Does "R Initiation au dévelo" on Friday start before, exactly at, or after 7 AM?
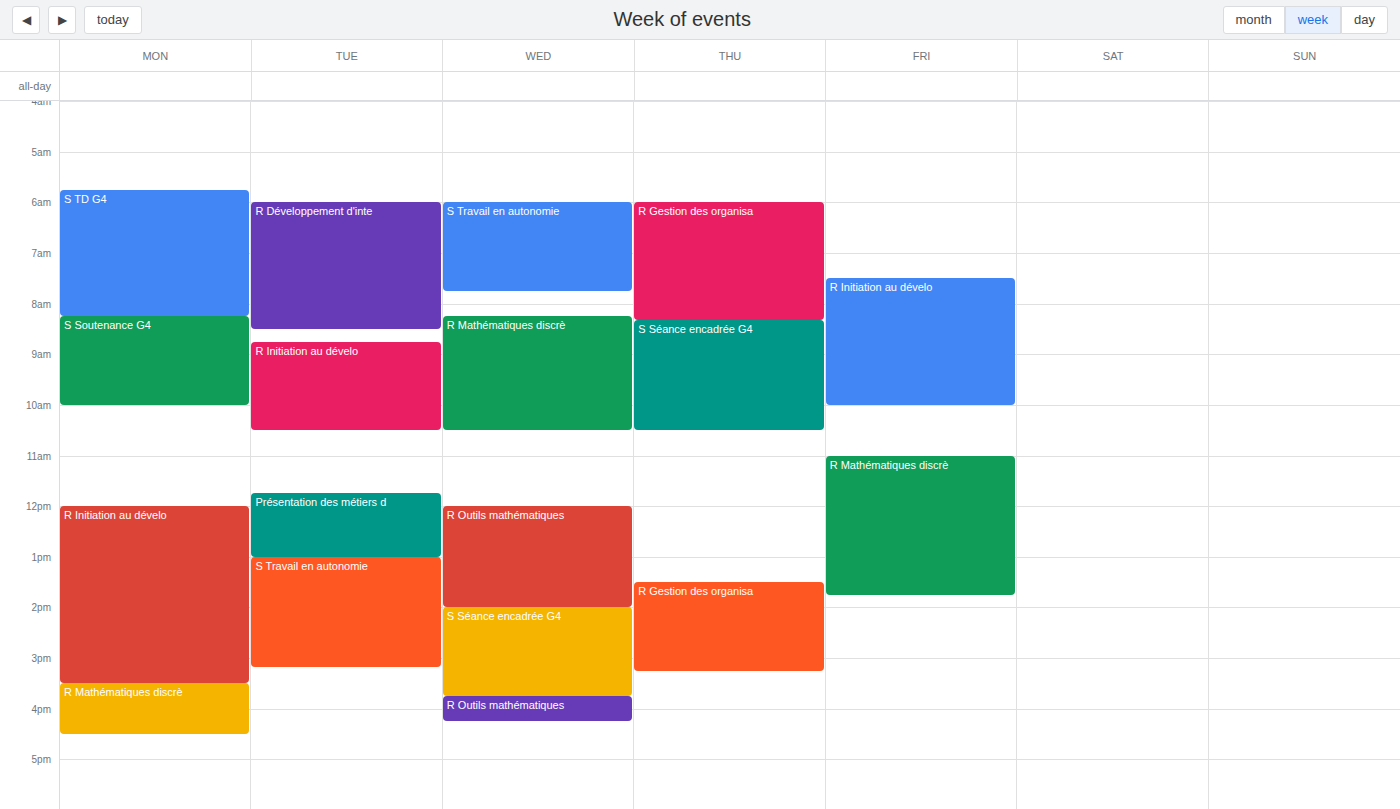
7:30 AM -- after 7 AM, 30 minutes below the 7 AM line.